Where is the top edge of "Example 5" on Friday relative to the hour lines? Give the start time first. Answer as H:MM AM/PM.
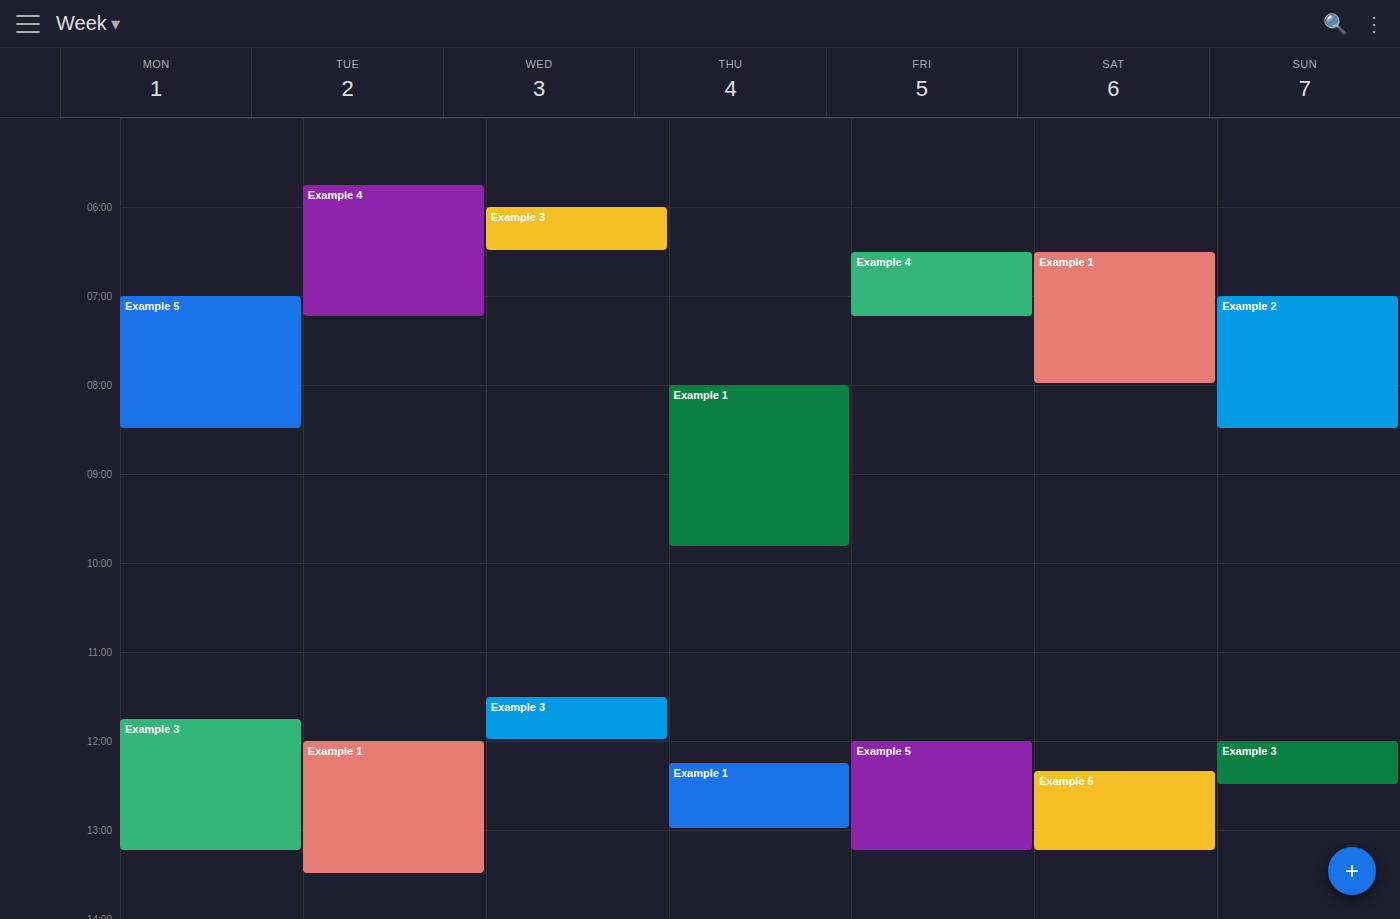
12:00 PM -- exactly on the 12 PM line.